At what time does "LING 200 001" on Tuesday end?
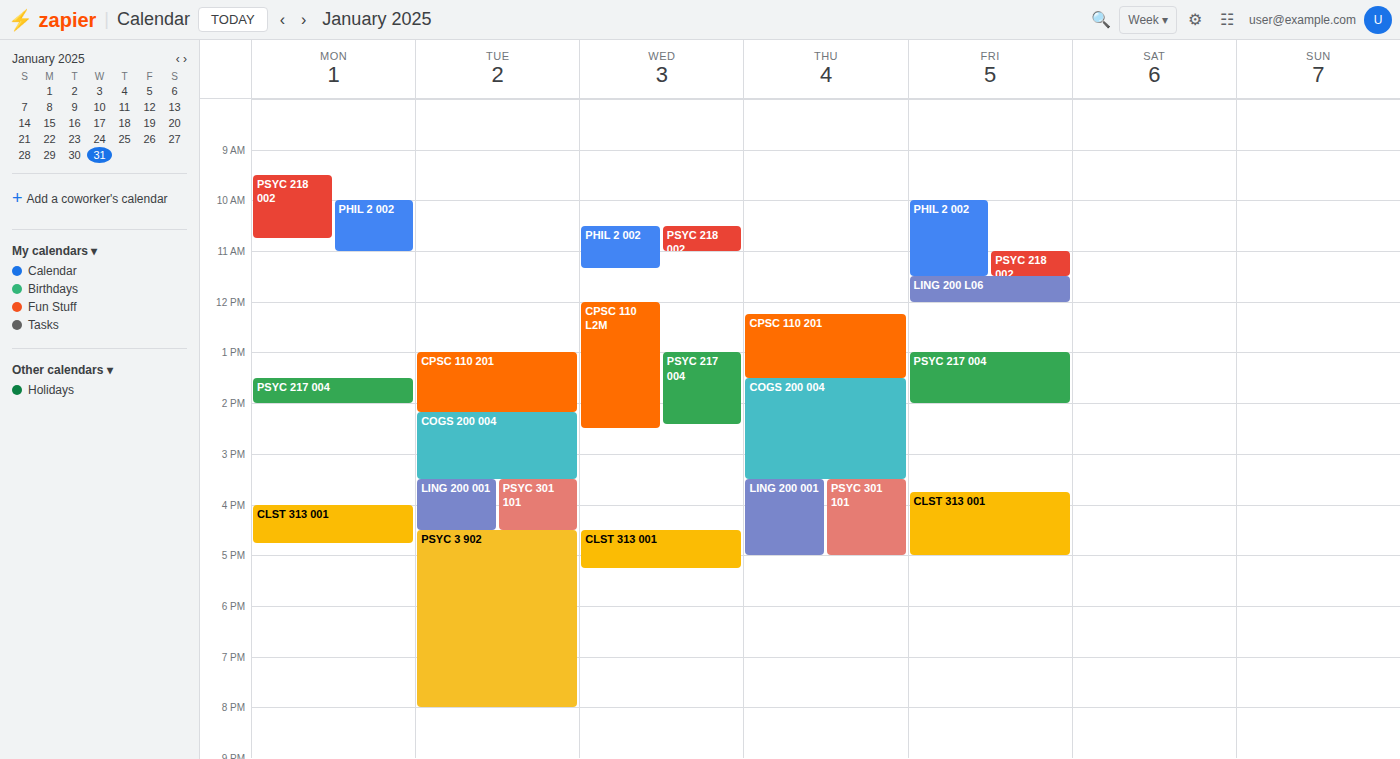
4:30 PM